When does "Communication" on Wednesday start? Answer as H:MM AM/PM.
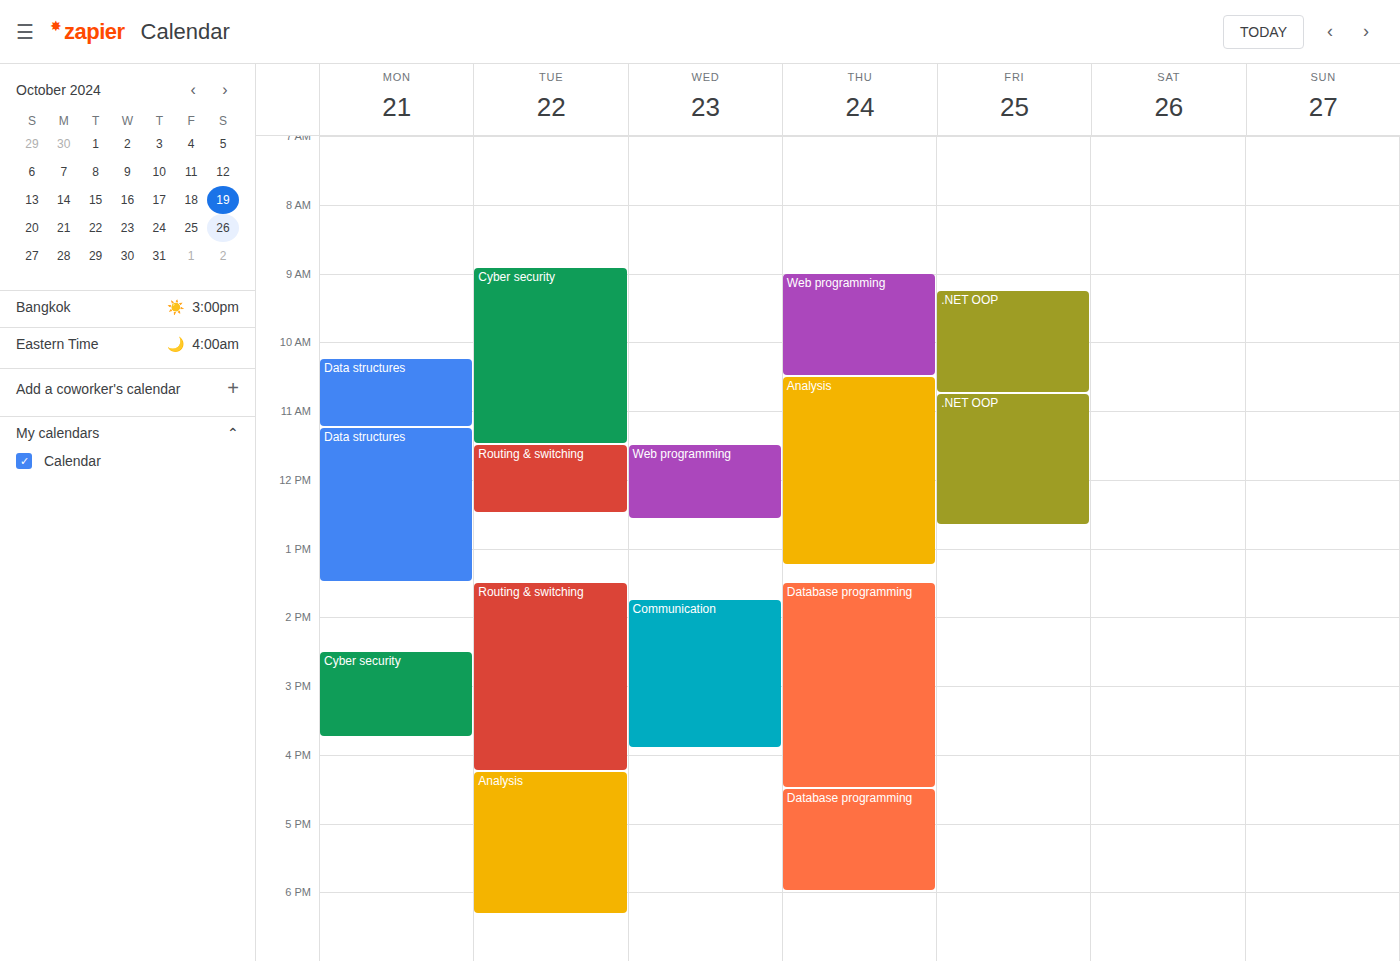
1:45 PM